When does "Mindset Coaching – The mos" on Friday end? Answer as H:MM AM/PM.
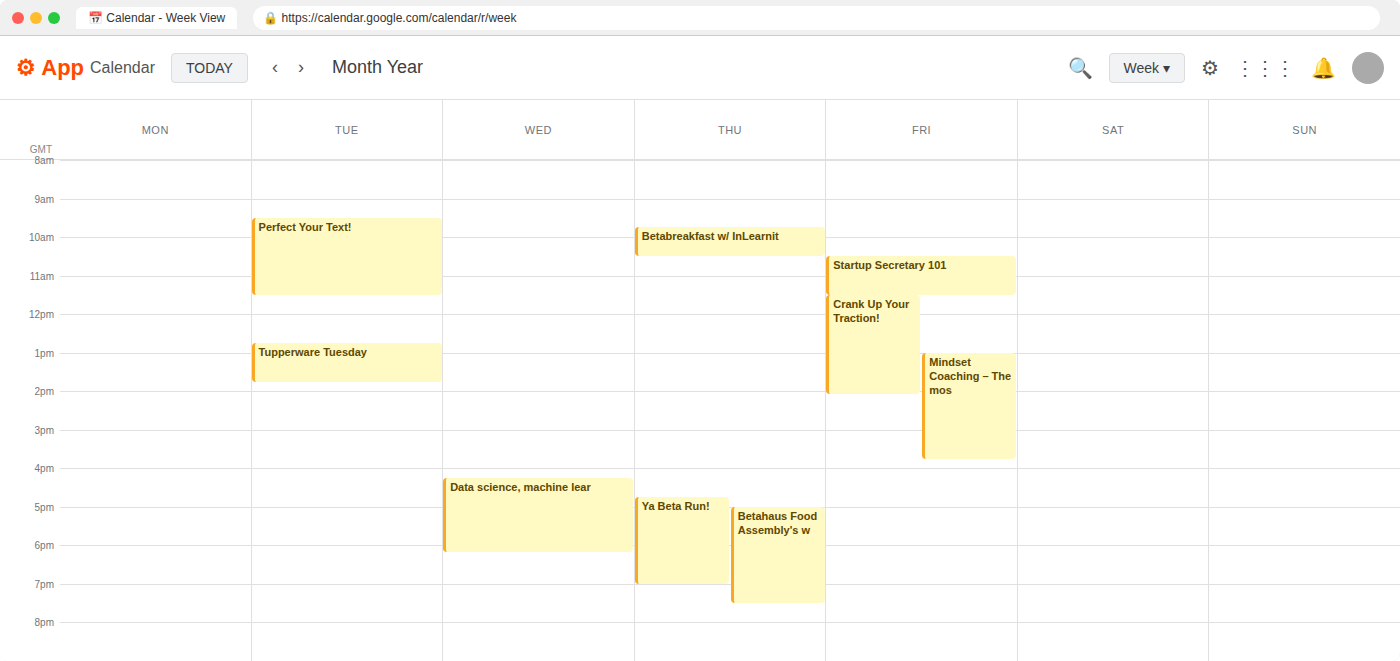
3:45 PM